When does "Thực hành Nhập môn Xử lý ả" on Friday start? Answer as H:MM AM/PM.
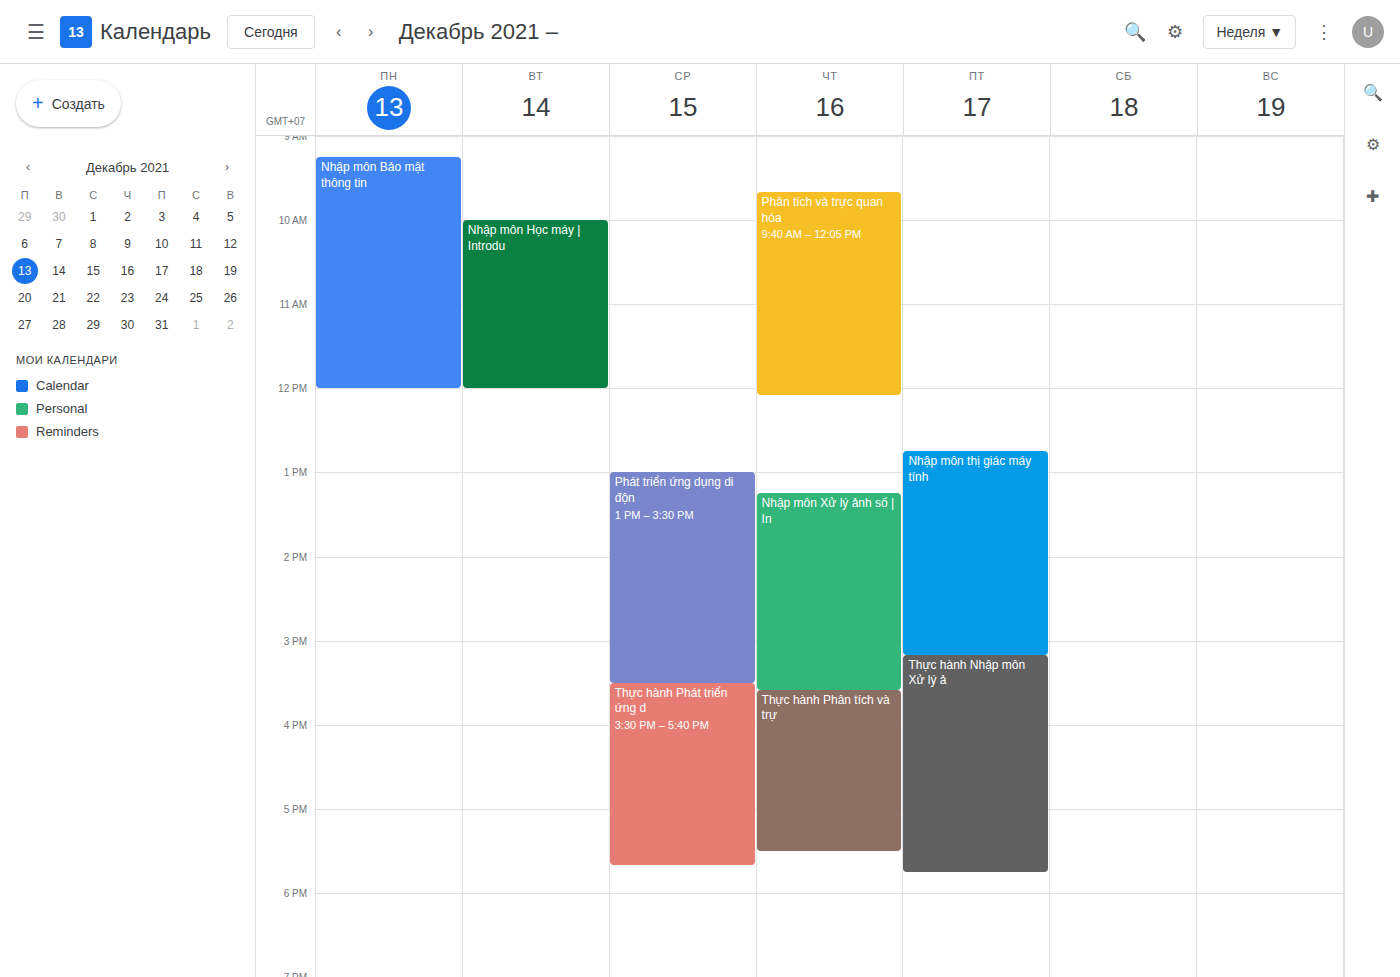
3:10 PM